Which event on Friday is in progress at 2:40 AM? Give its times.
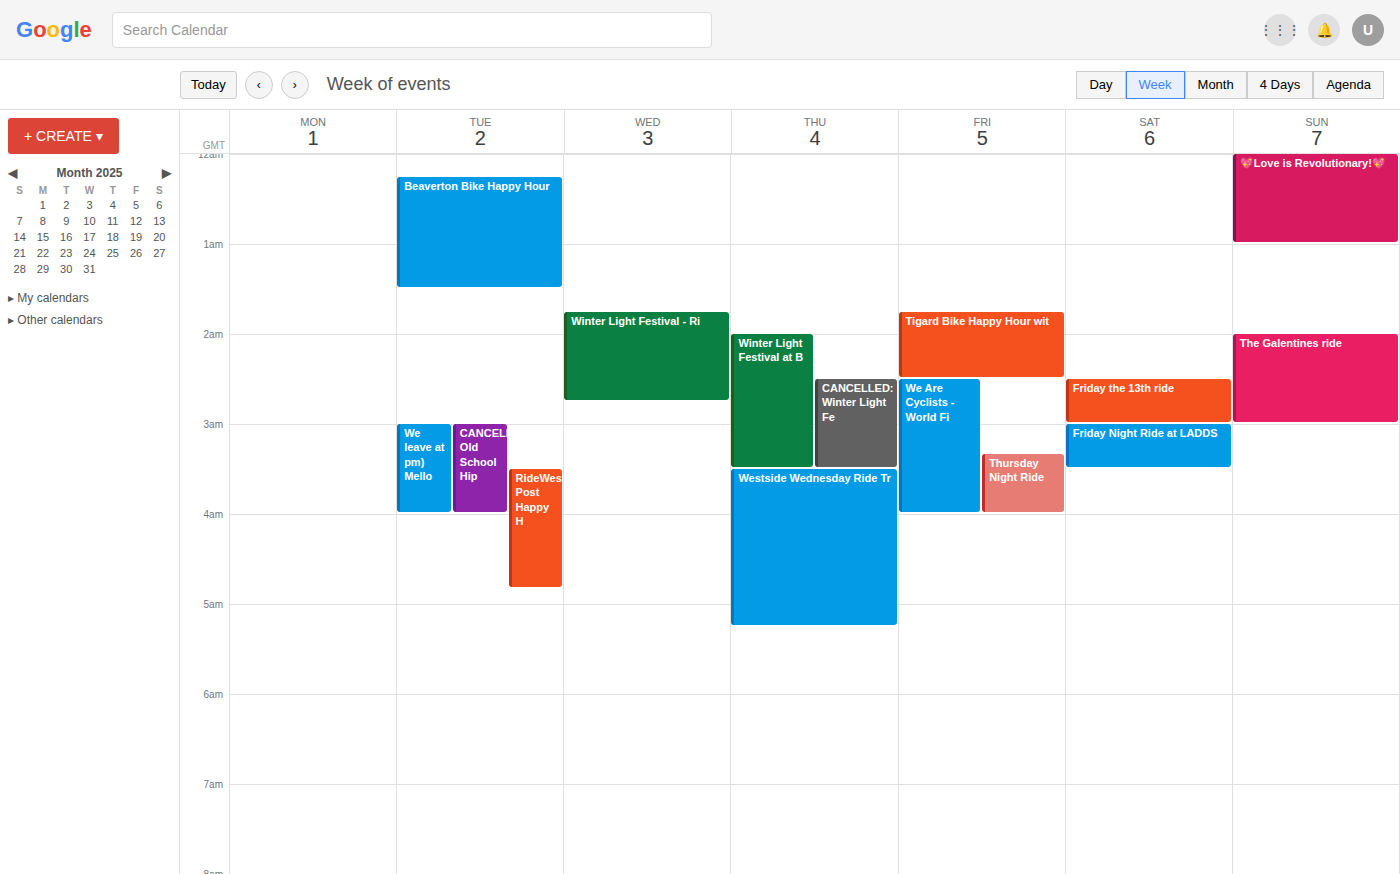
"We Are Cyclists - World Fi", 2:30 AM to 4:00 AM